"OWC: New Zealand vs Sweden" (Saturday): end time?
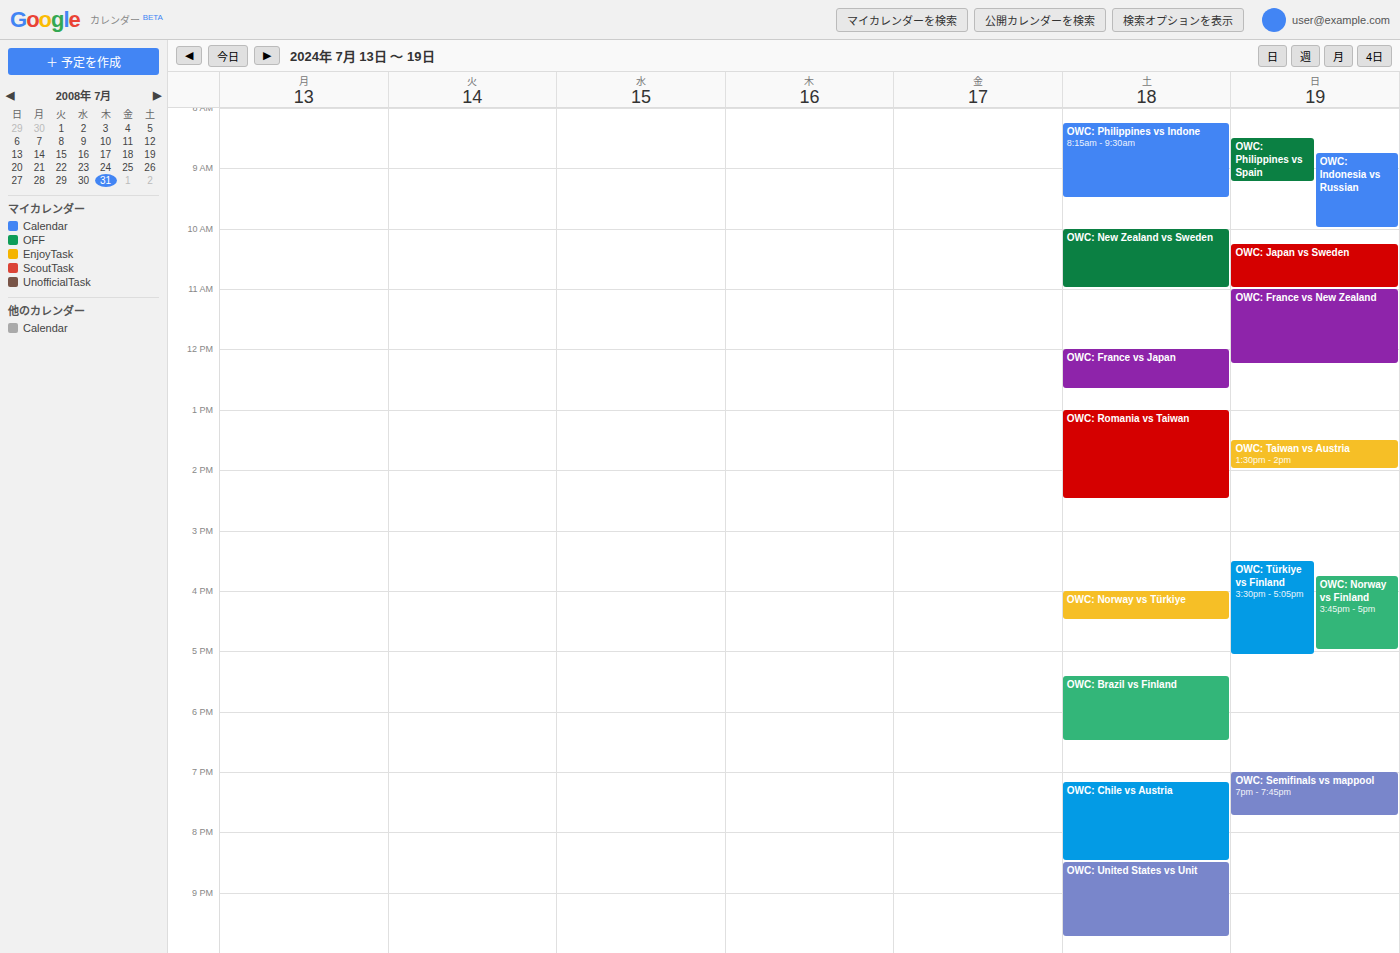
11:00 AM